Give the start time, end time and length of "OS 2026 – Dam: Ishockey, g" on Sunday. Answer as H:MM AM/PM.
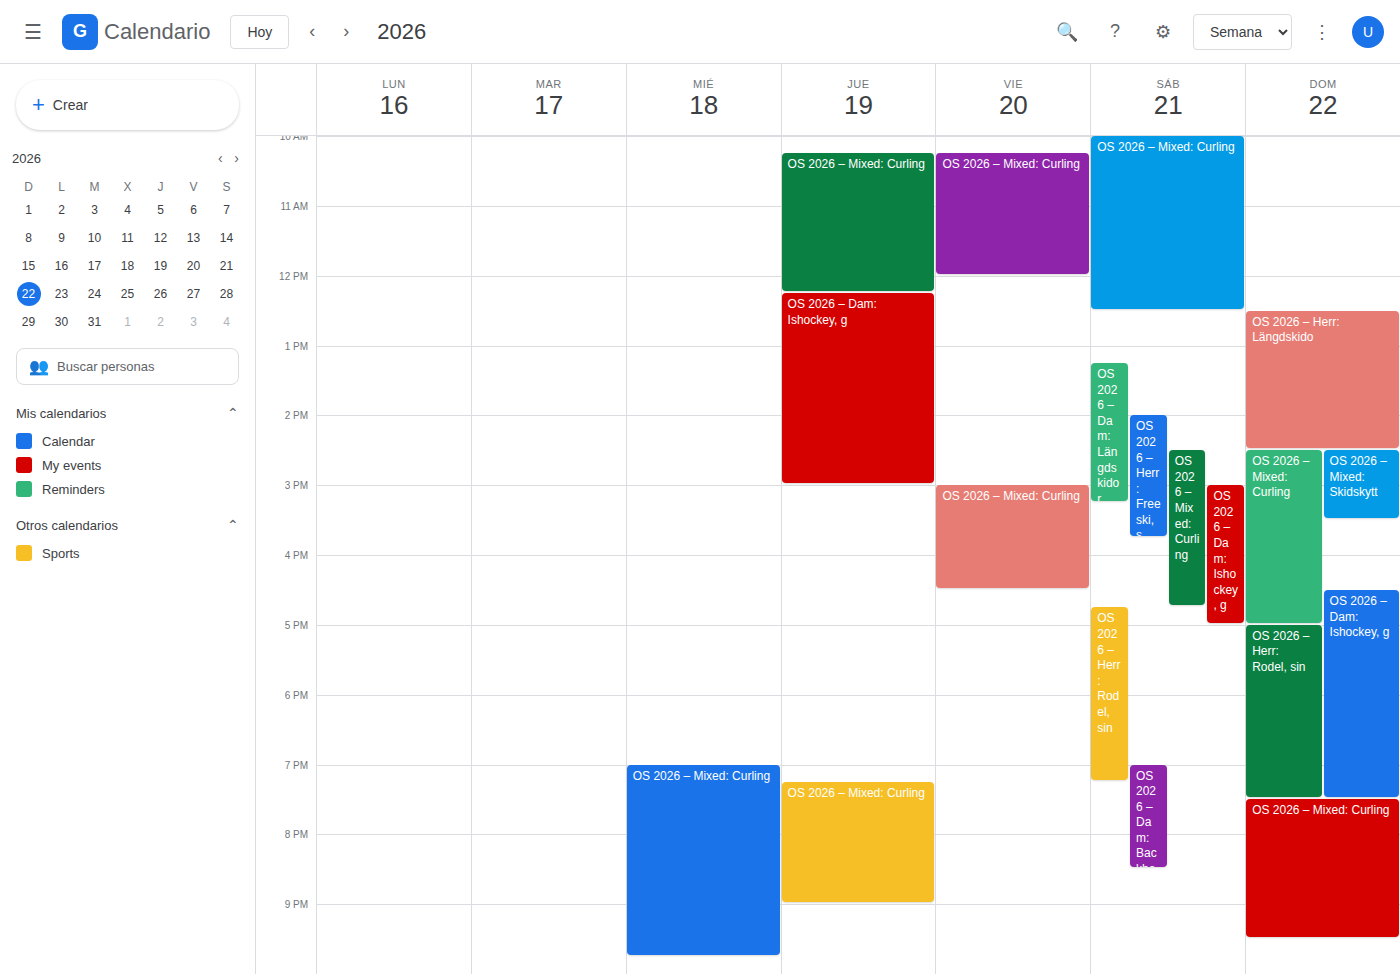
4:30 PM to 7:30 PM, 3 hours